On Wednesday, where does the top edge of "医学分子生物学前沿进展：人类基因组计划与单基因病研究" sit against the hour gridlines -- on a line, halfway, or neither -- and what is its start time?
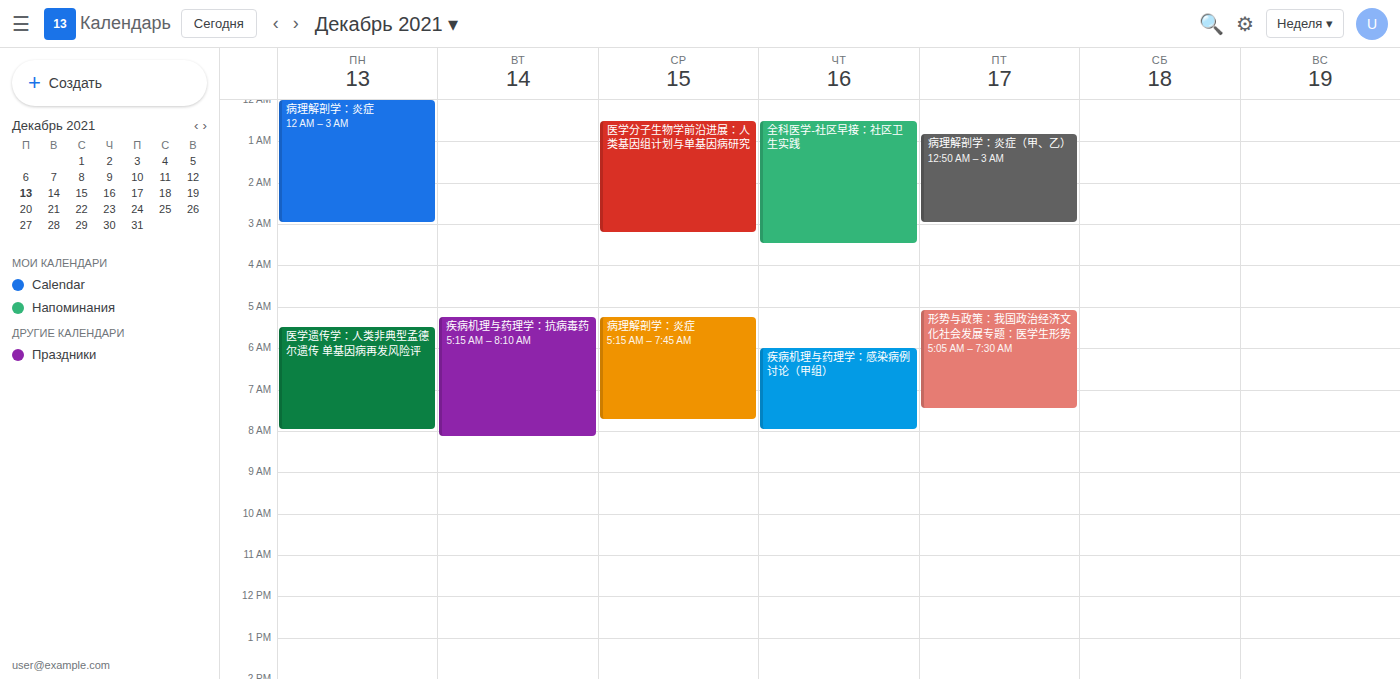
12:30 AM -- halfway between the 12 AM and 1 AM lines.